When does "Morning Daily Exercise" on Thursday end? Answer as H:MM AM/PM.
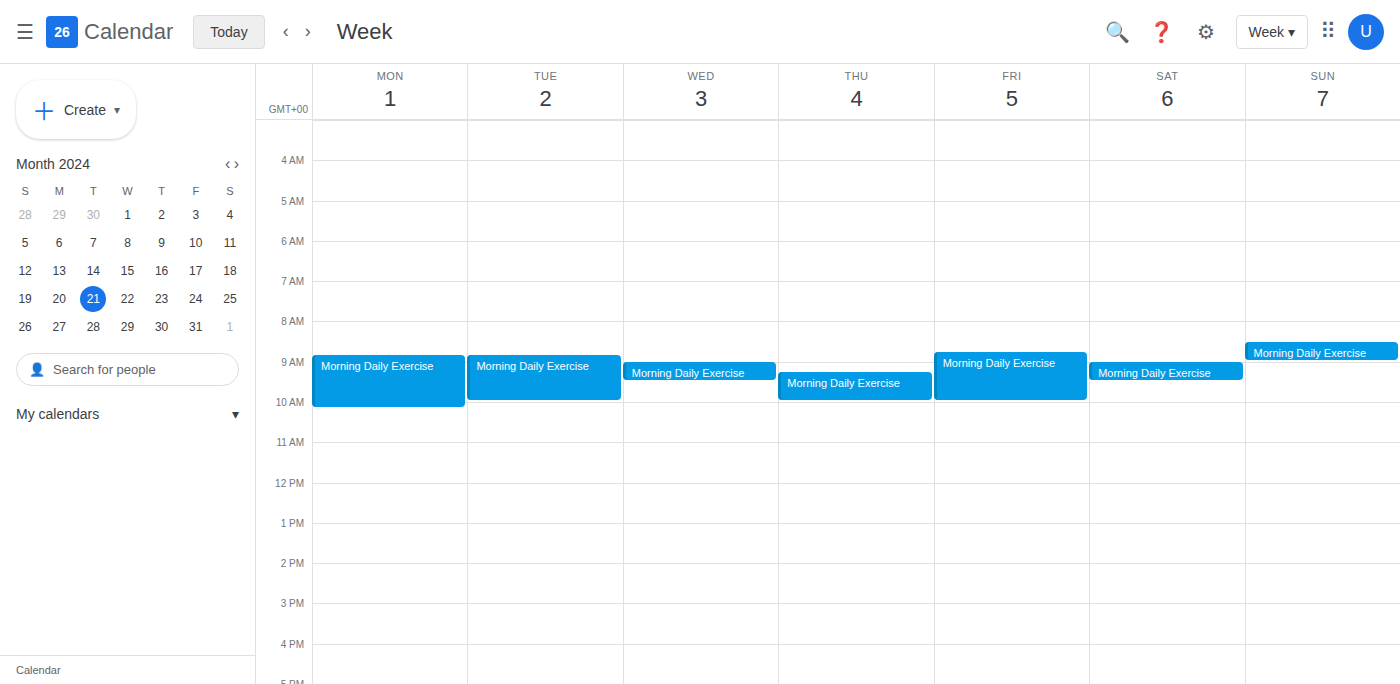
10:00 AM